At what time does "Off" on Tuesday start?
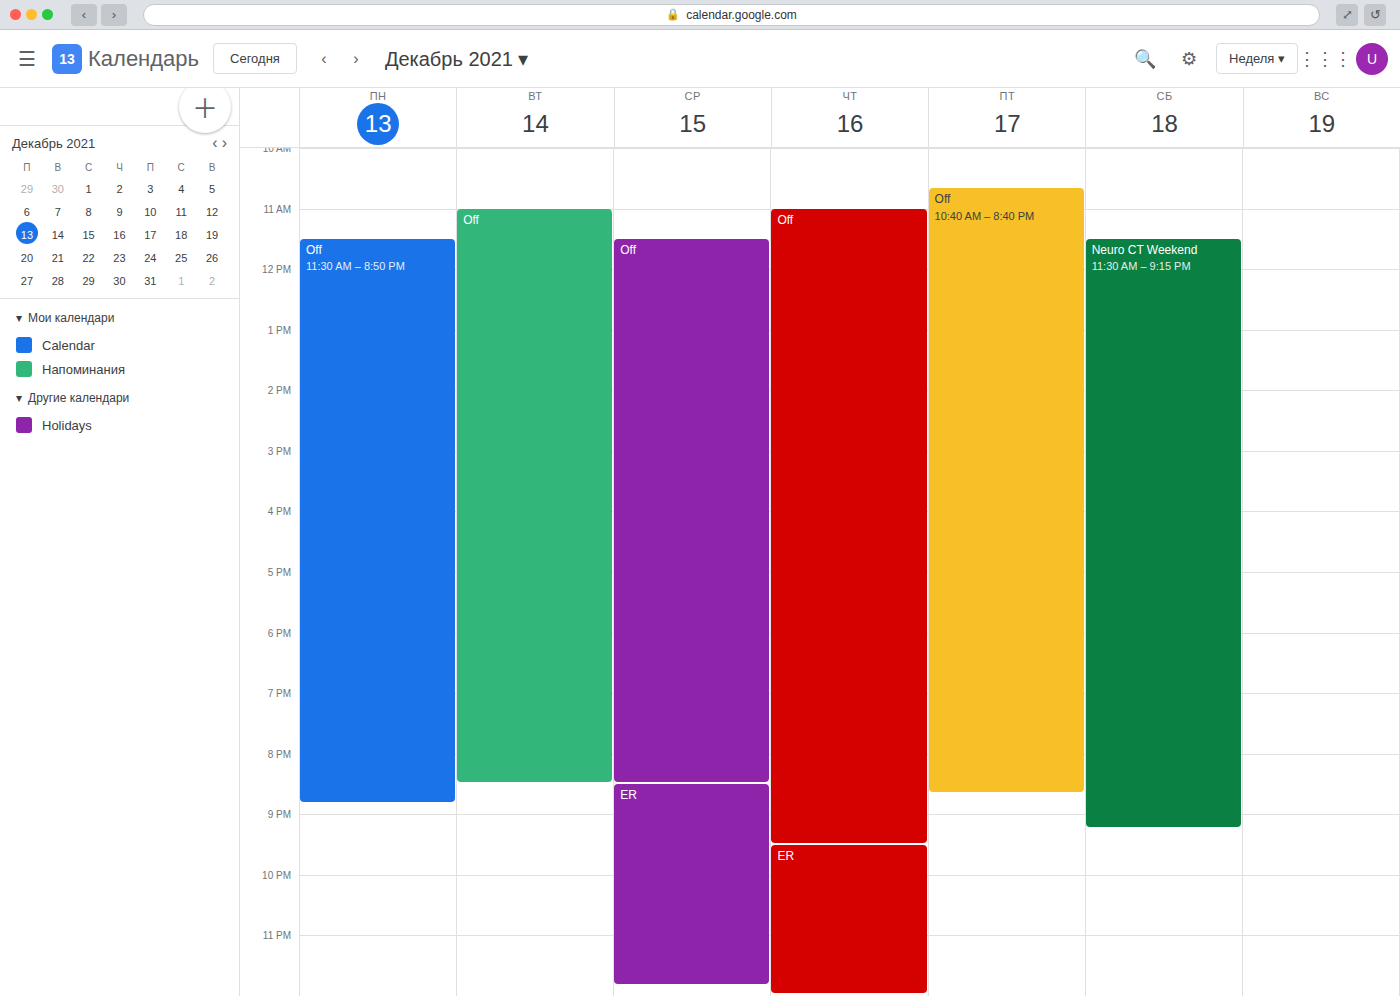
11:00 AM